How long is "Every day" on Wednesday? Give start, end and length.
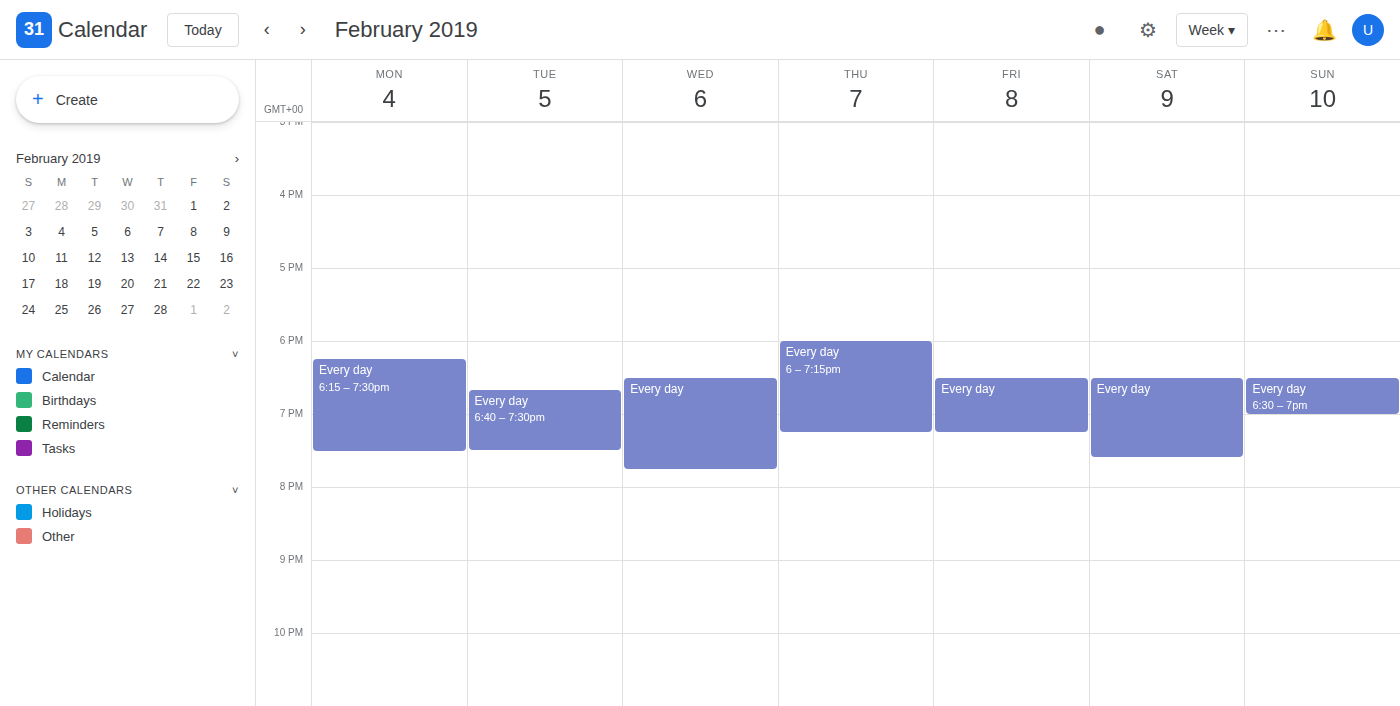
6:30 PM to 7:45 PM, 1 hour 15 minutes